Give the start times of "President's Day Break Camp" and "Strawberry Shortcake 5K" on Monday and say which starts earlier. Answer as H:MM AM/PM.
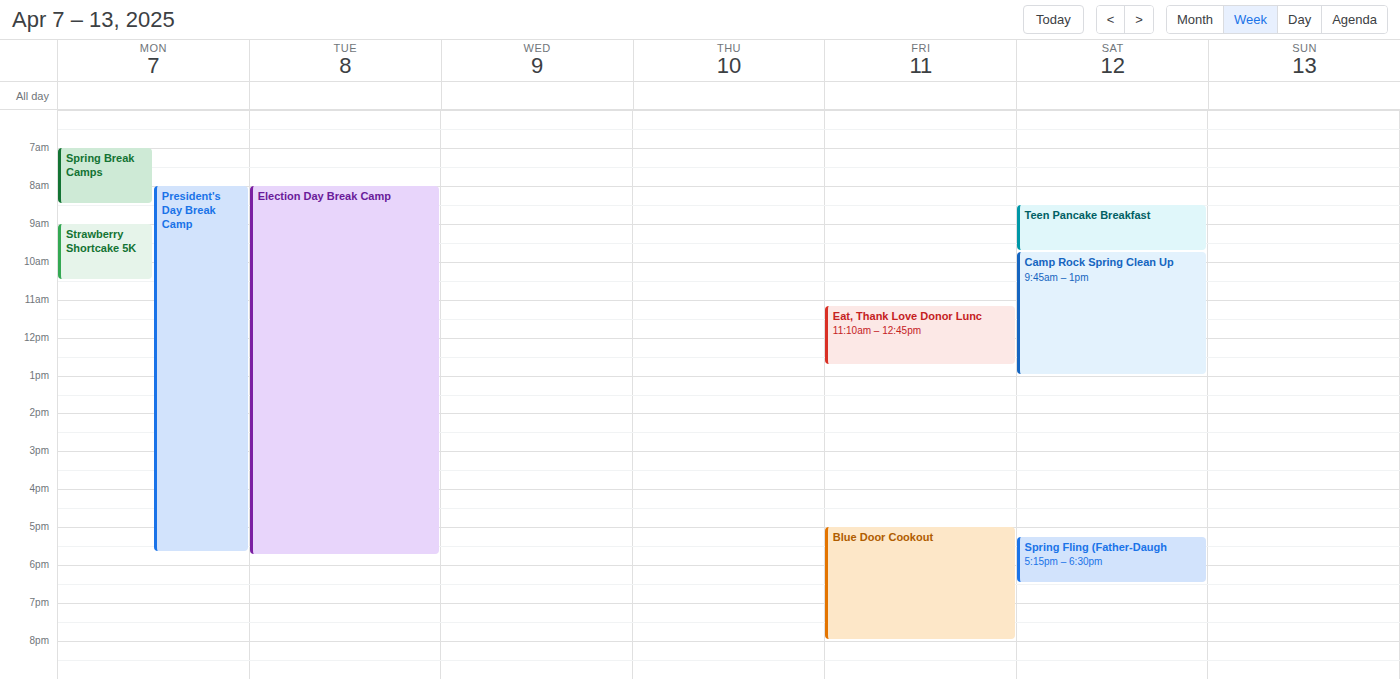
"President's Day Break Camp" 8:00 AM; "Strawberry Shortcake 5K" 9:00 AM.